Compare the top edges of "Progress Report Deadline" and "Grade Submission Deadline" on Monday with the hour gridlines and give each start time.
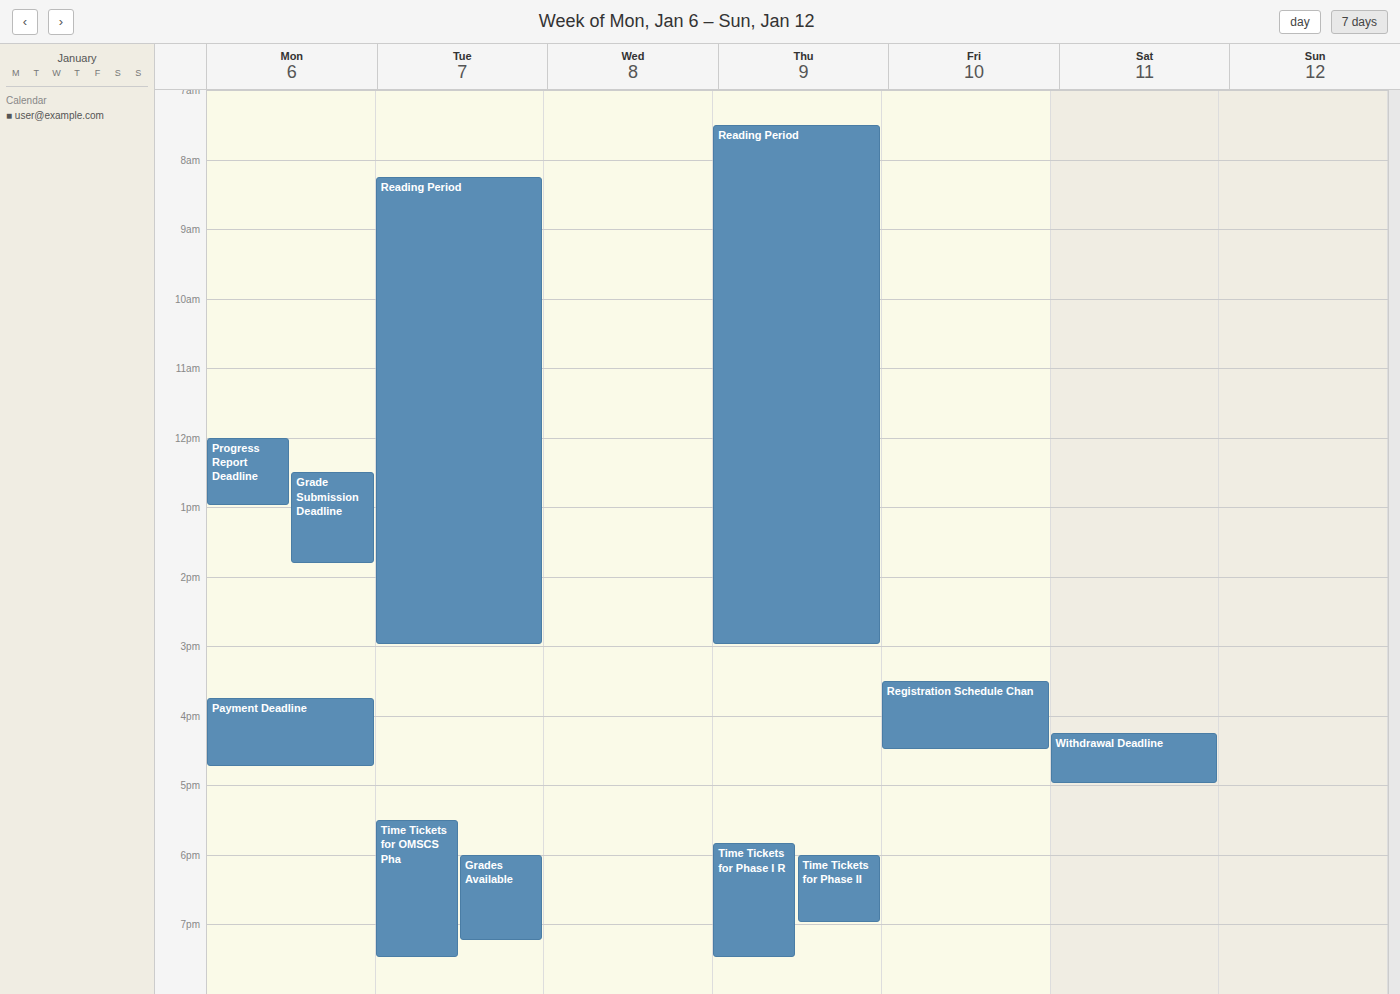
"Progress Report Deadline": 12:00 PM, exactly on the 12 PM line. "Grade Submission Deadline": 12:30 PM, halfway between the 12 PM and 1 PM lines.